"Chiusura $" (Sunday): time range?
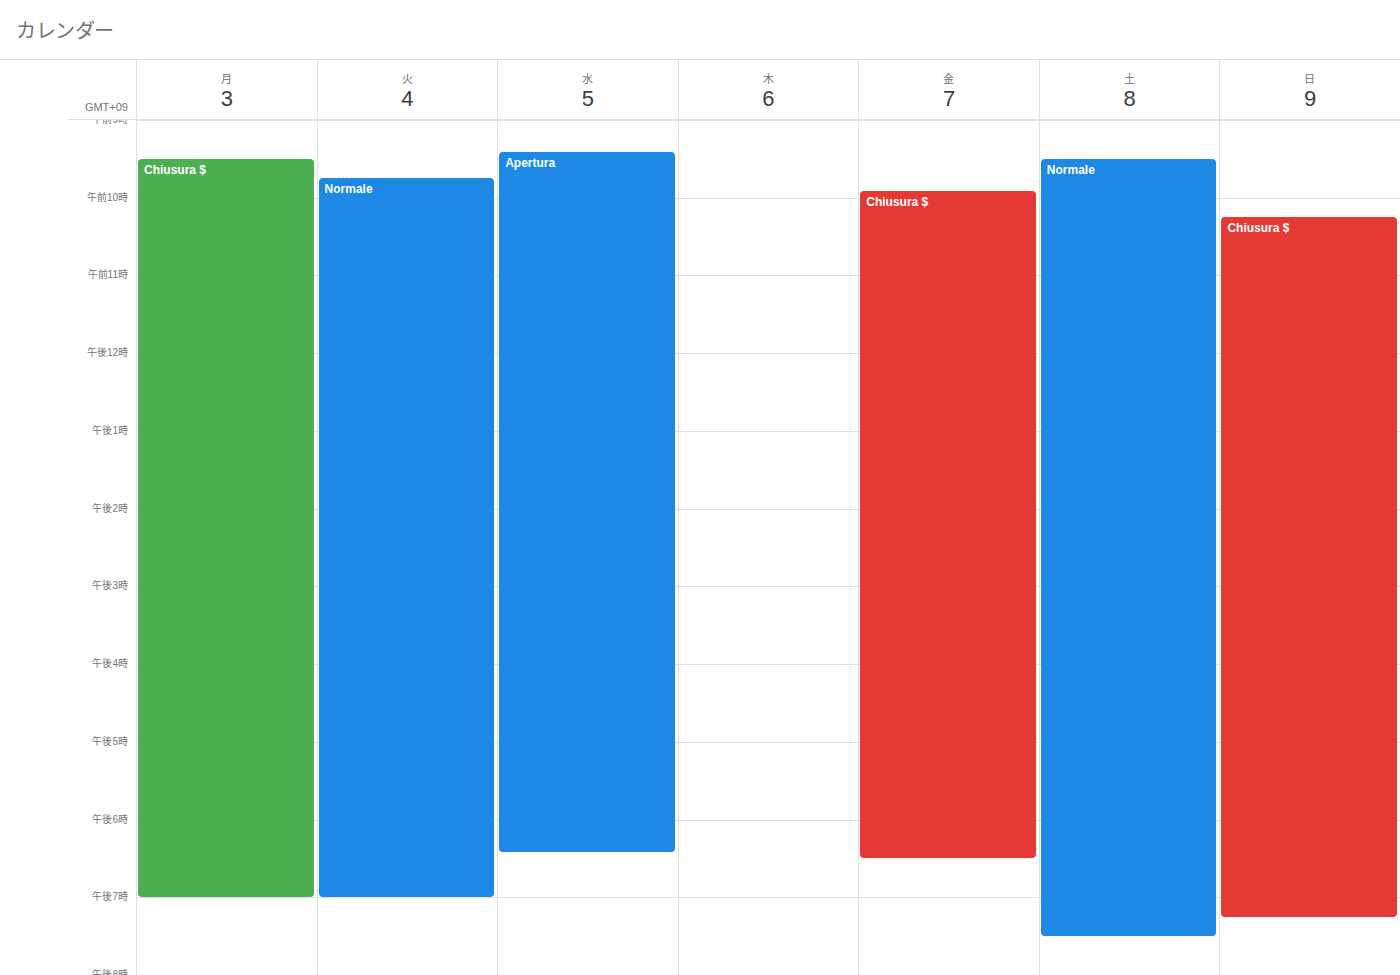
10:15 AM to 7:15 PM